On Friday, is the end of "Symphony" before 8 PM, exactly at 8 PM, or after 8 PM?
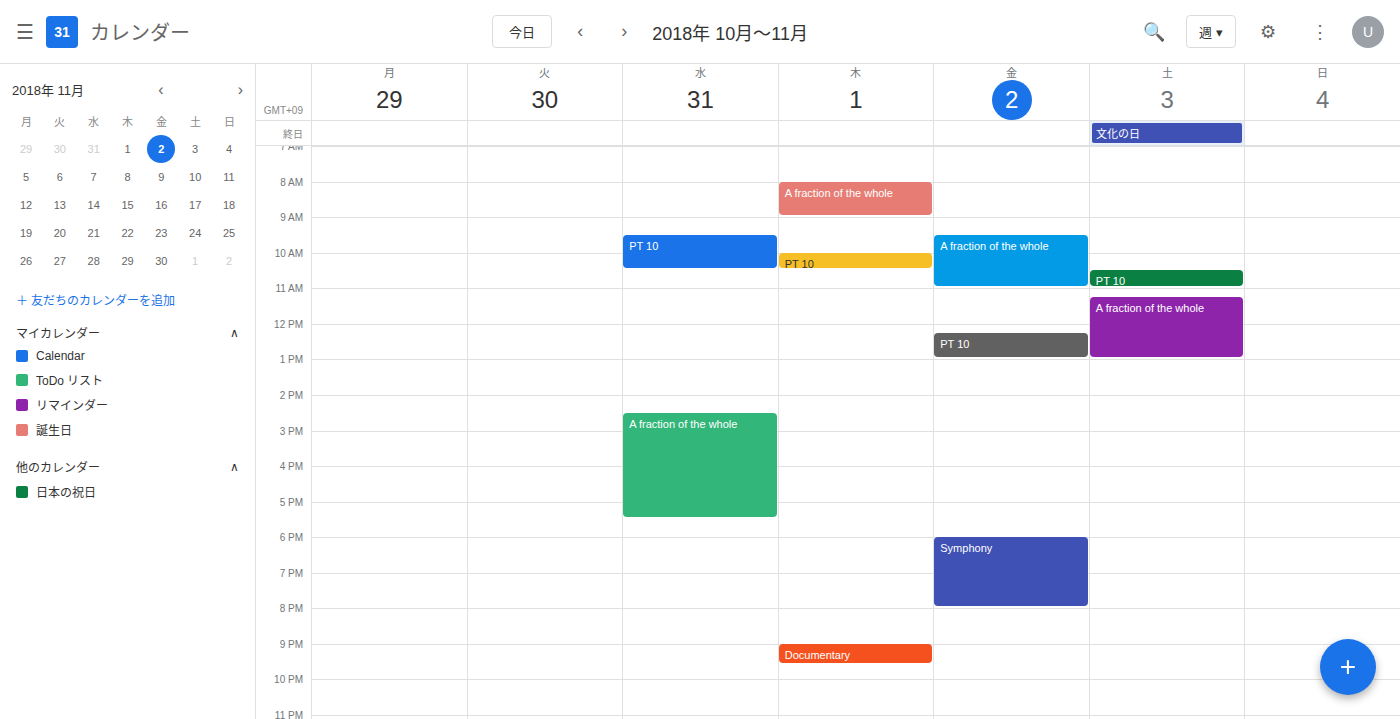
8:00 PM -- exactly at 8 PM, on the 8 PM line.